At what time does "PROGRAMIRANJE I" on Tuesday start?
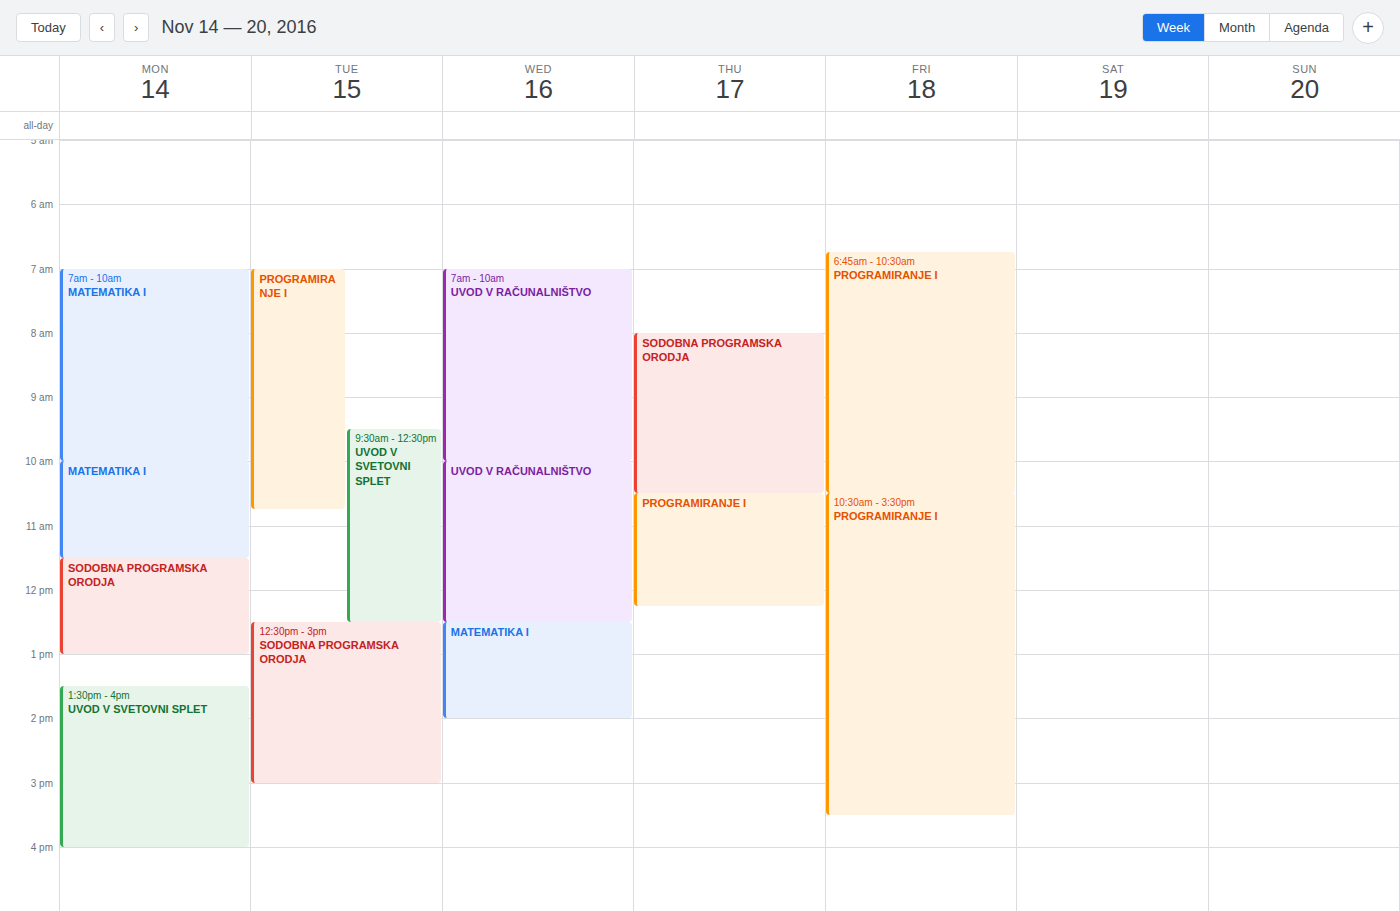
7:00 AM